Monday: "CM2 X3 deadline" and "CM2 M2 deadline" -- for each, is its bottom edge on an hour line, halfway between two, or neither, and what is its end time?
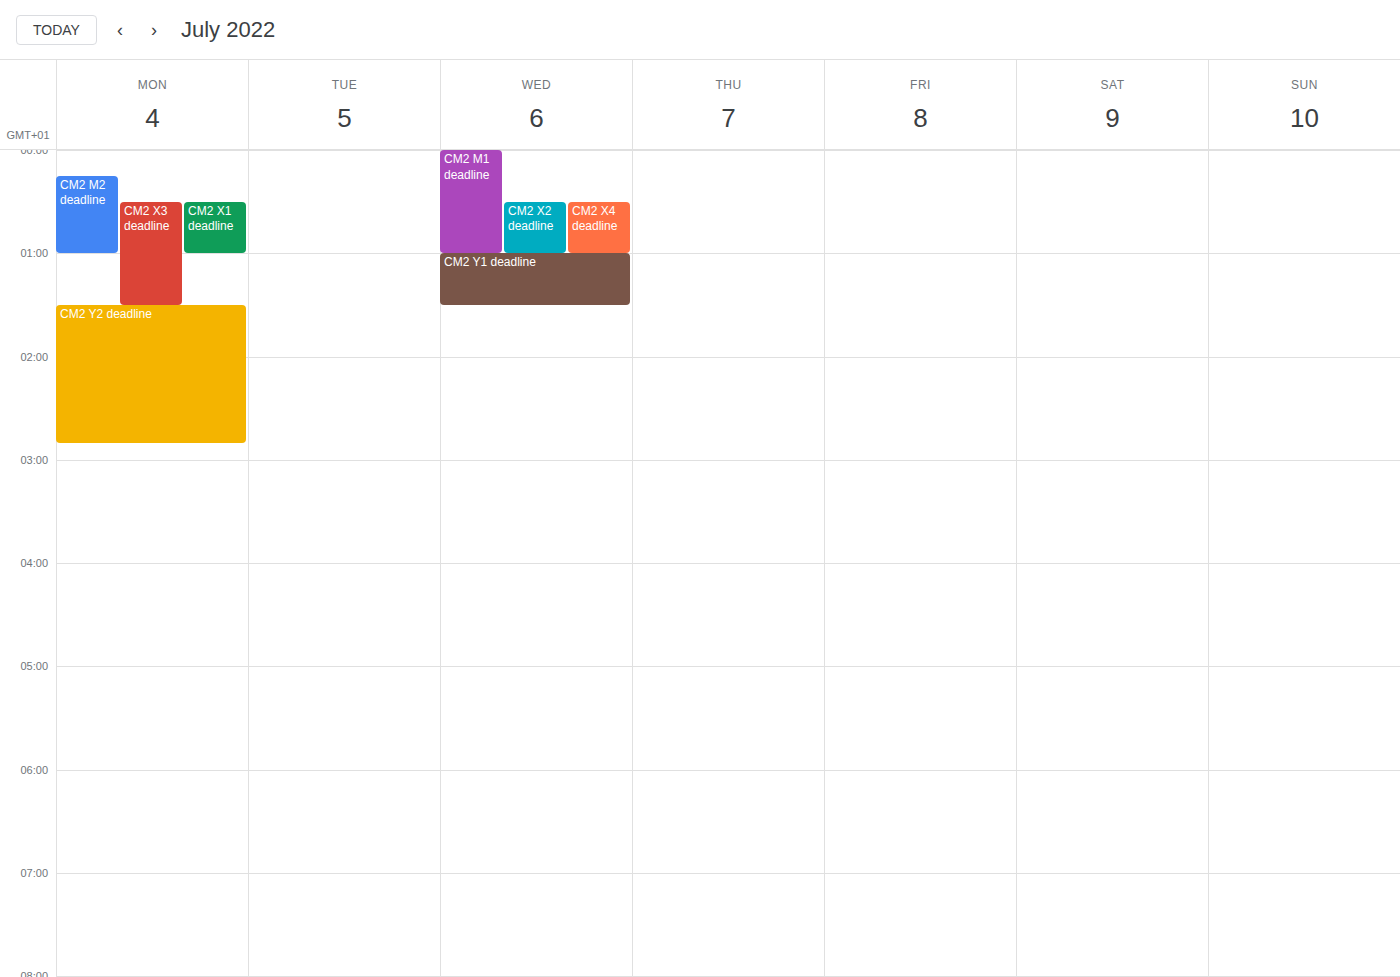
"CM2 X3 deadline": 1:30 AM, halfway between the 1 AM and 2 AM lines. "CM2 M2 deadline": 1:00 AM, exactly on the 1 AM line.